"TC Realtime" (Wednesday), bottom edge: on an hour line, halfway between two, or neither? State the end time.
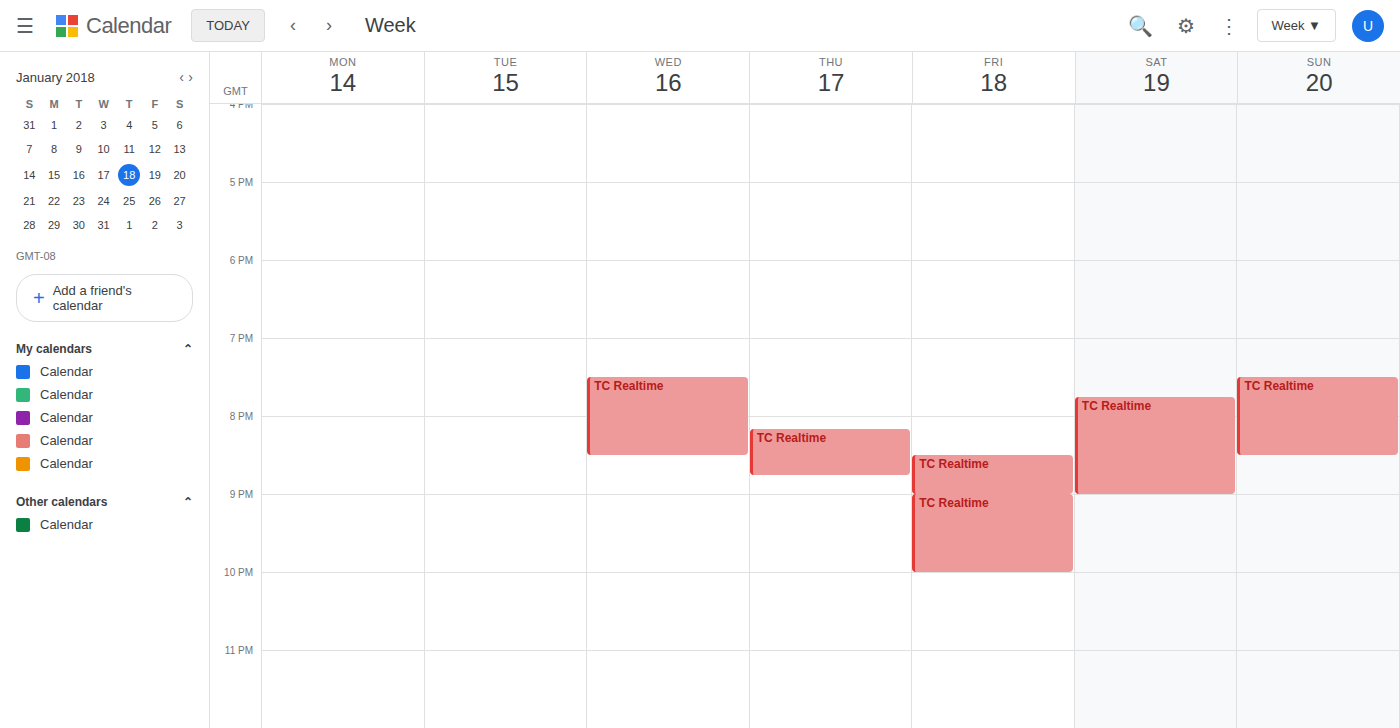
20:30 -- halfway between the 20:00 and 21:00 lines.